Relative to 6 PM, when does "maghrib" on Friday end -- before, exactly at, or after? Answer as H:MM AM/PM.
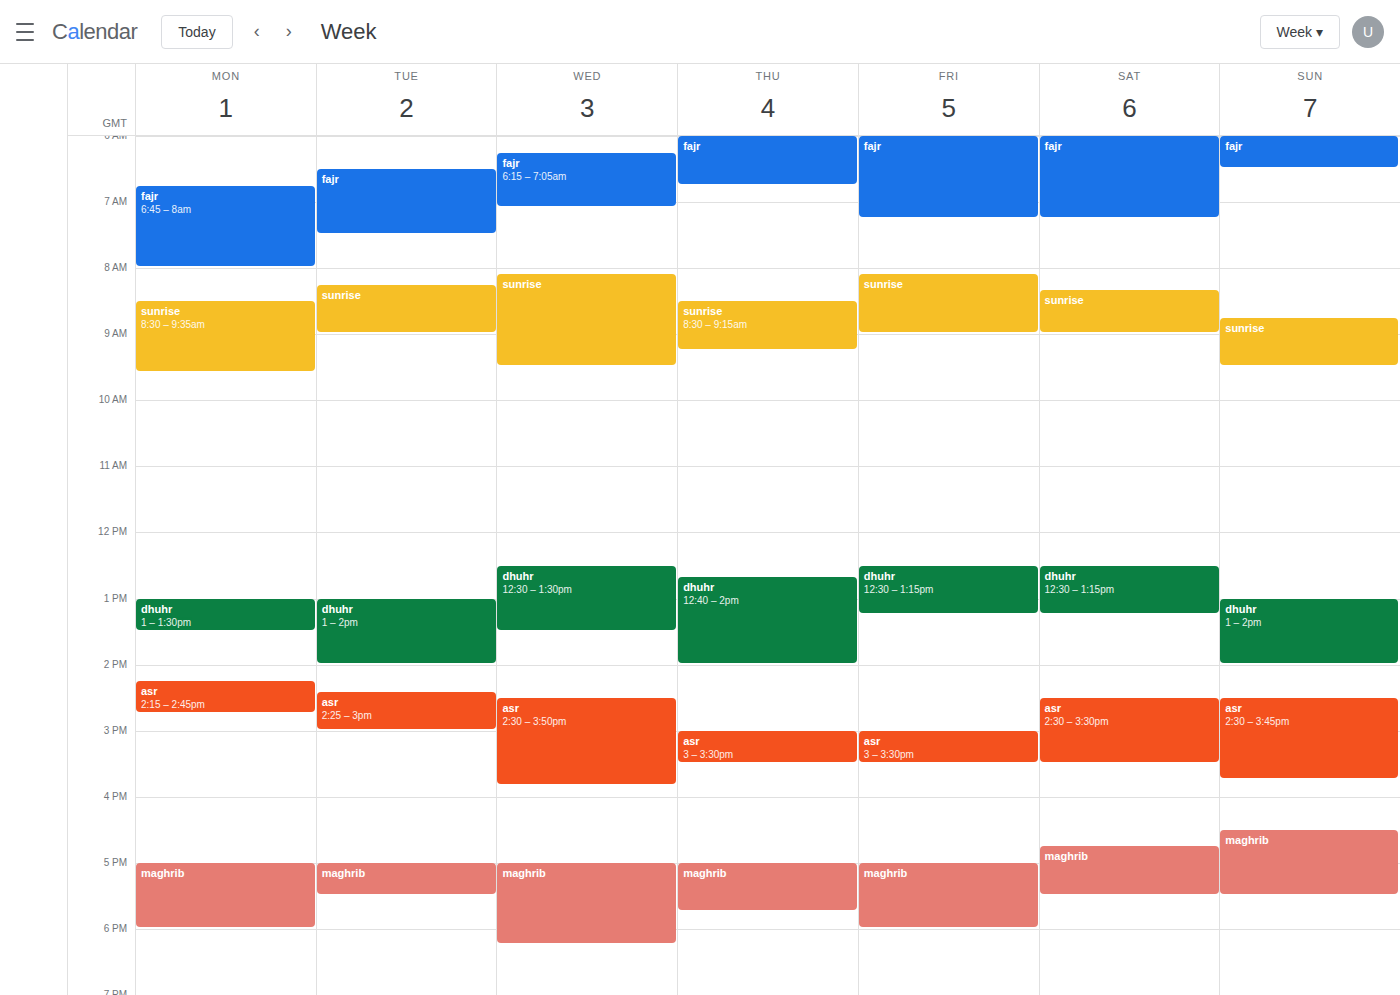
6:00 PM -- exactly at 6 PM, on the 6 PM line.